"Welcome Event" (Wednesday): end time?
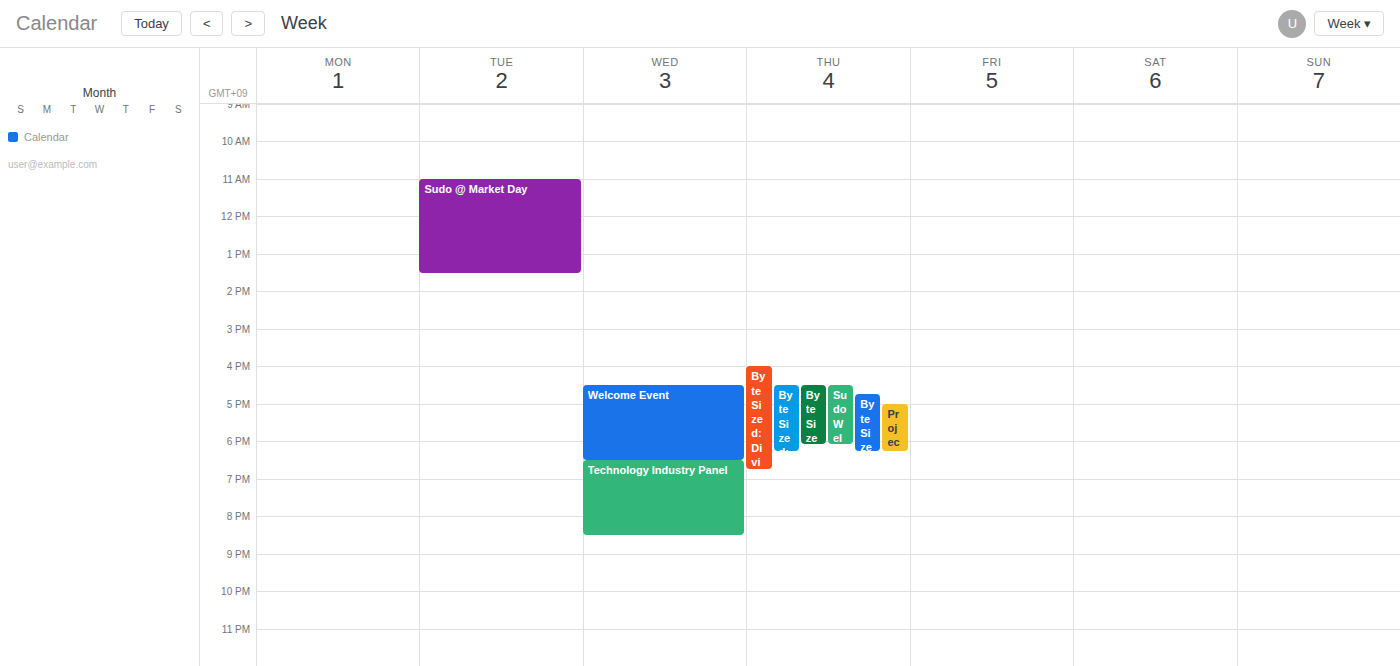
6:30 PM